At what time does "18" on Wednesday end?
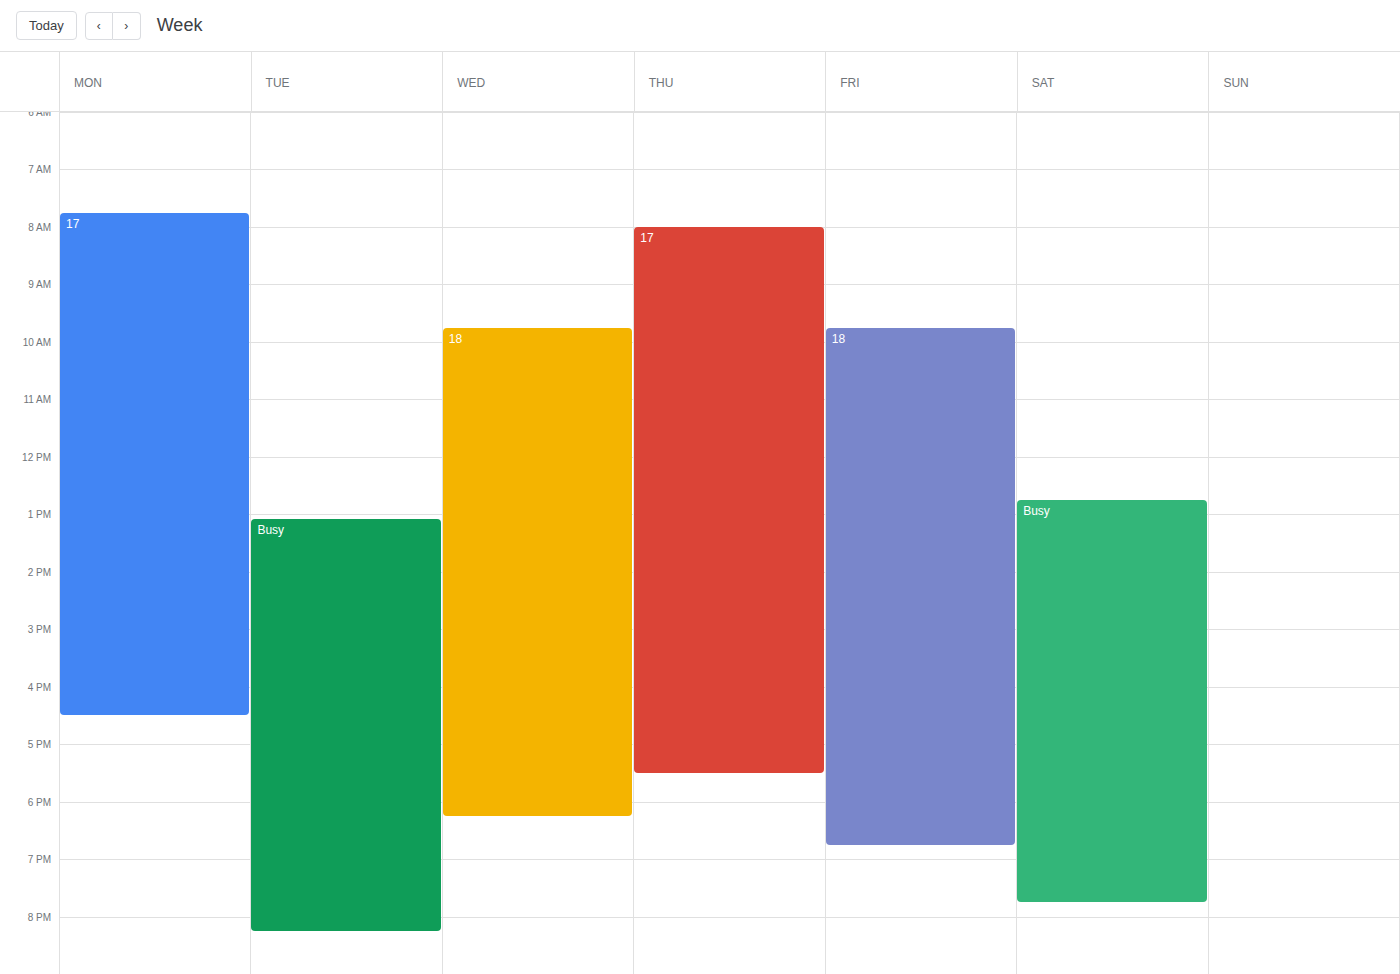
6:15 PM